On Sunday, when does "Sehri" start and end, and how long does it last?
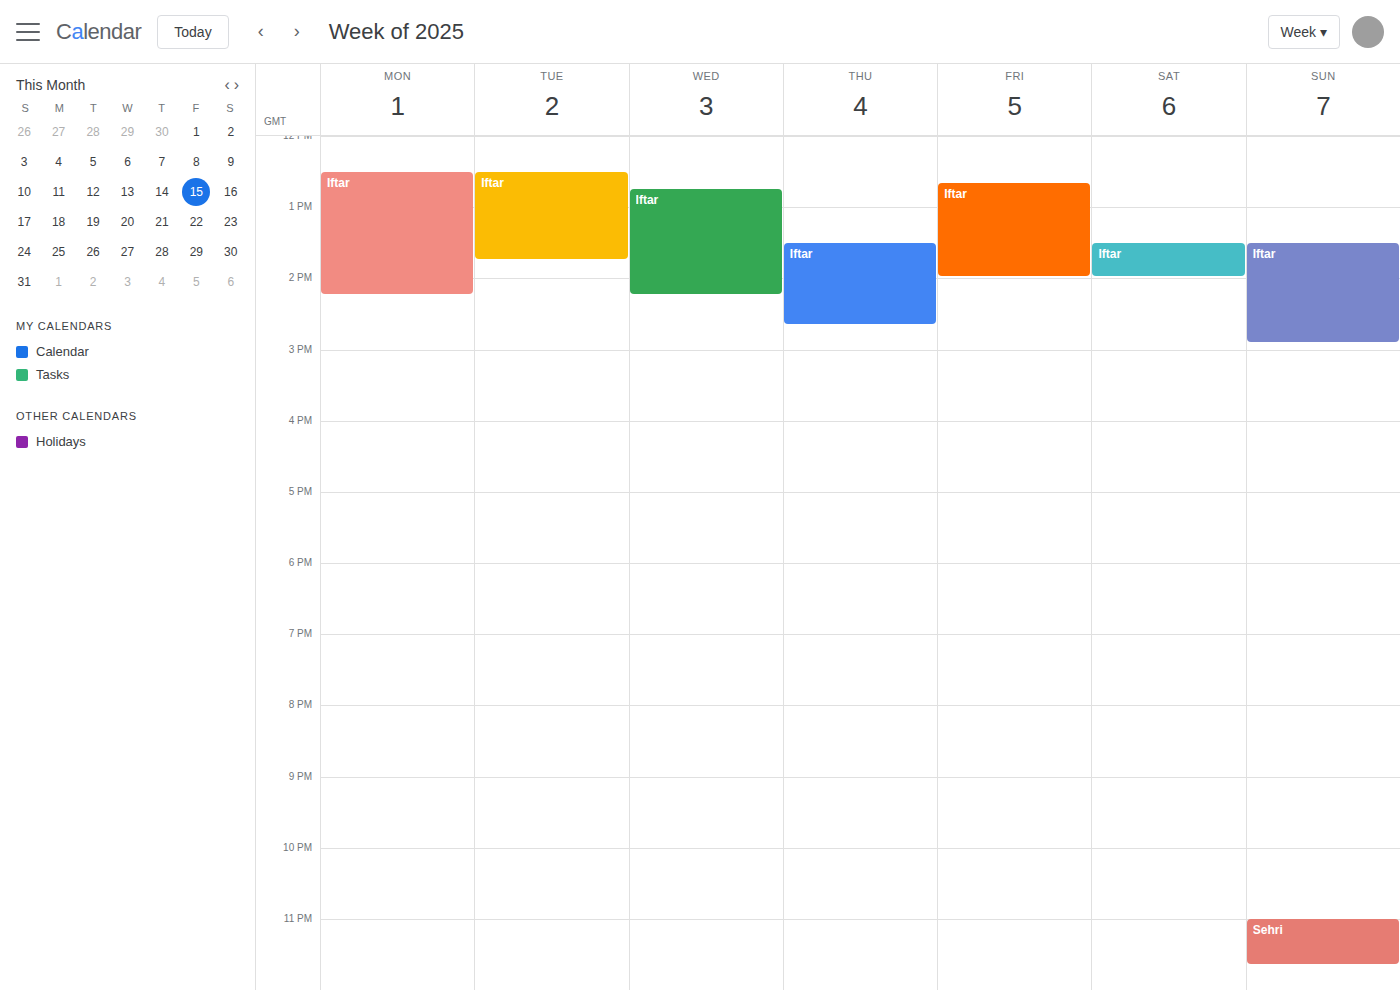
11:00 PM to 11:40 PM, 40 minutes